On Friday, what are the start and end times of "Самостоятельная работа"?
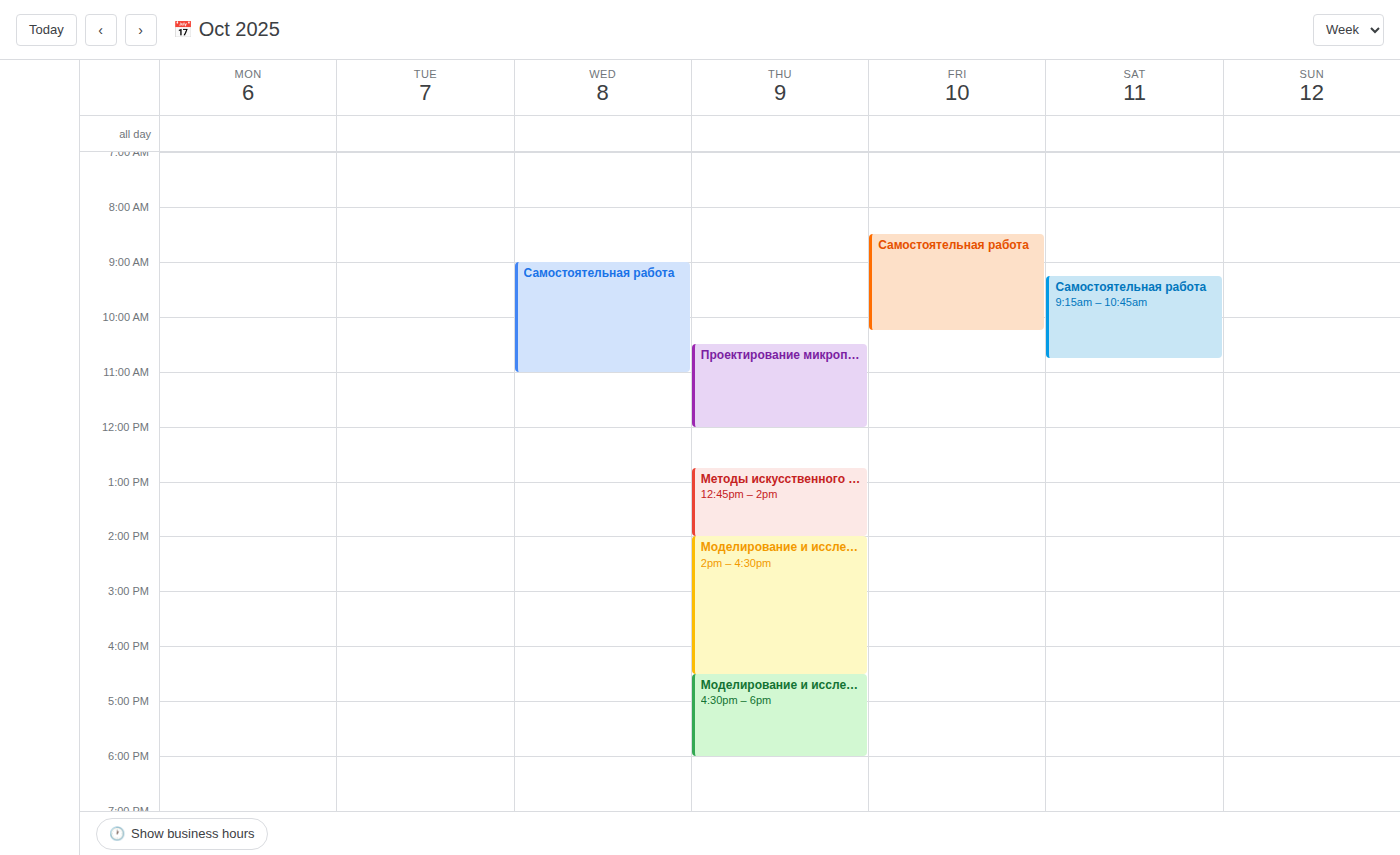
8:30 AM to 10:15 AM